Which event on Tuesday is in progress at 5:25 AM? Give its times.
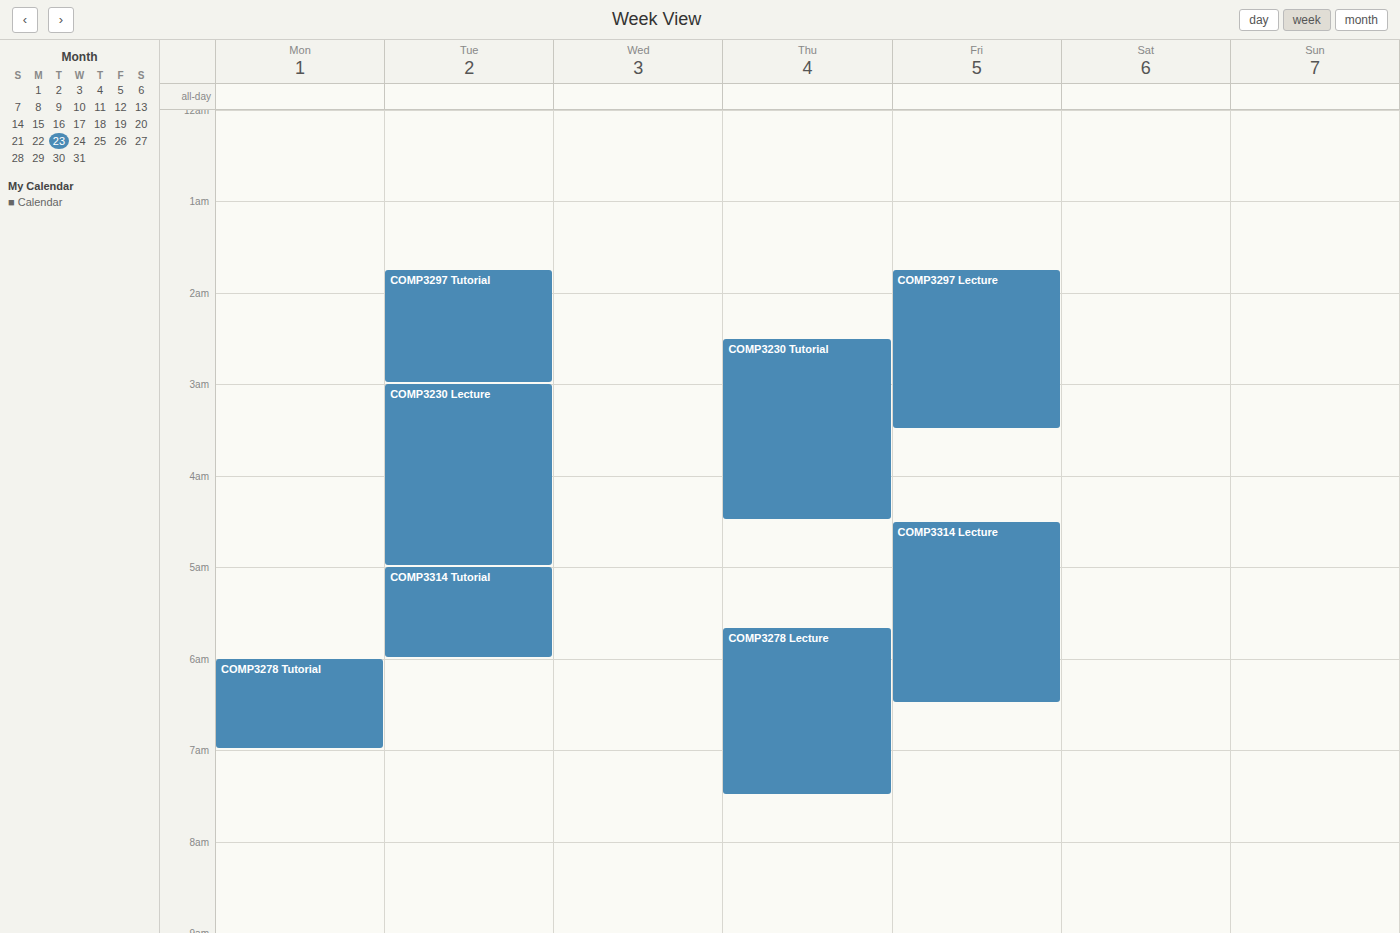
"COMP3314 Tutorial", 5:00 AM to 6:00 AM